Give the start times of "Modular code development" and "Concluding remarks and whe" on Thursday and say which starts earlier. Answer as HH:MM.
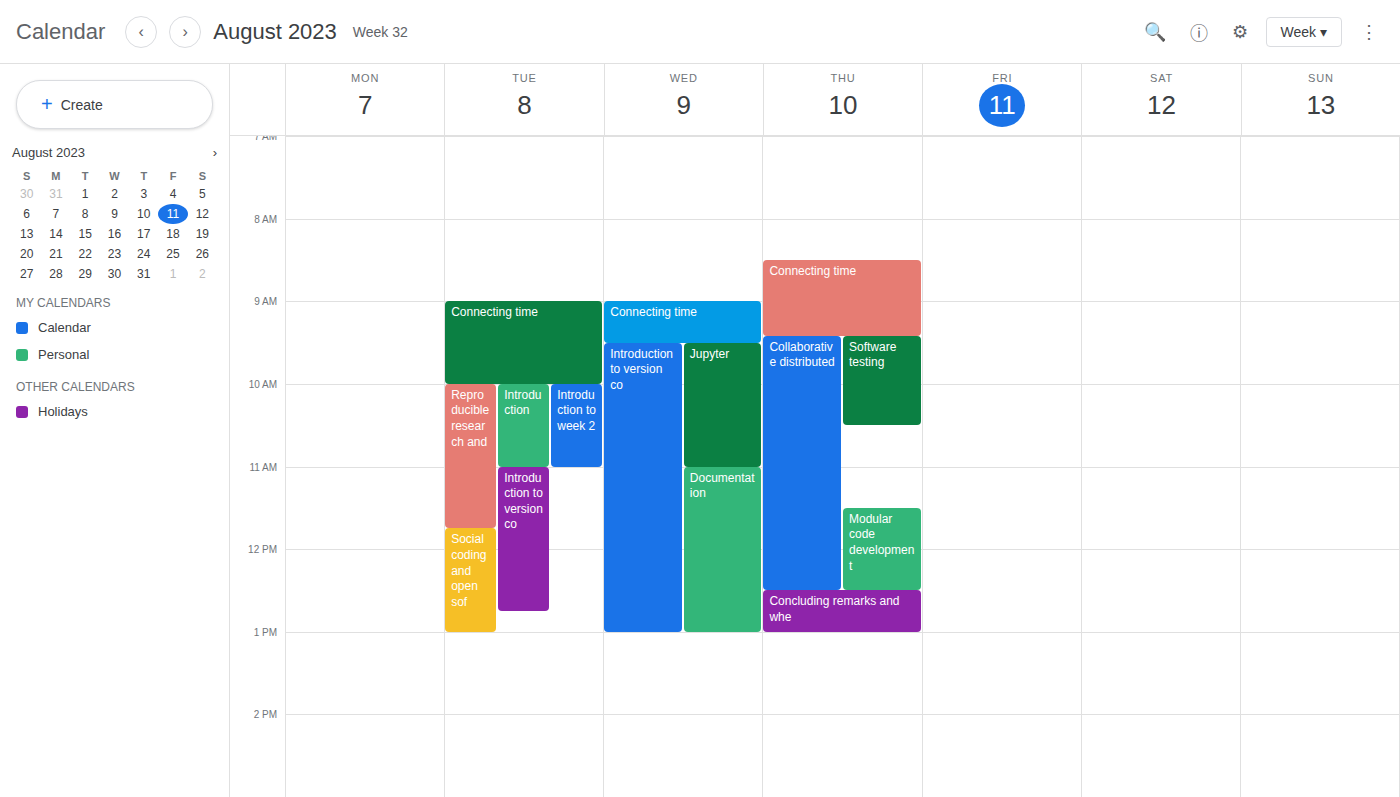
"Modular code development" 11:30; "Concluding remarks and whe" 12:30.